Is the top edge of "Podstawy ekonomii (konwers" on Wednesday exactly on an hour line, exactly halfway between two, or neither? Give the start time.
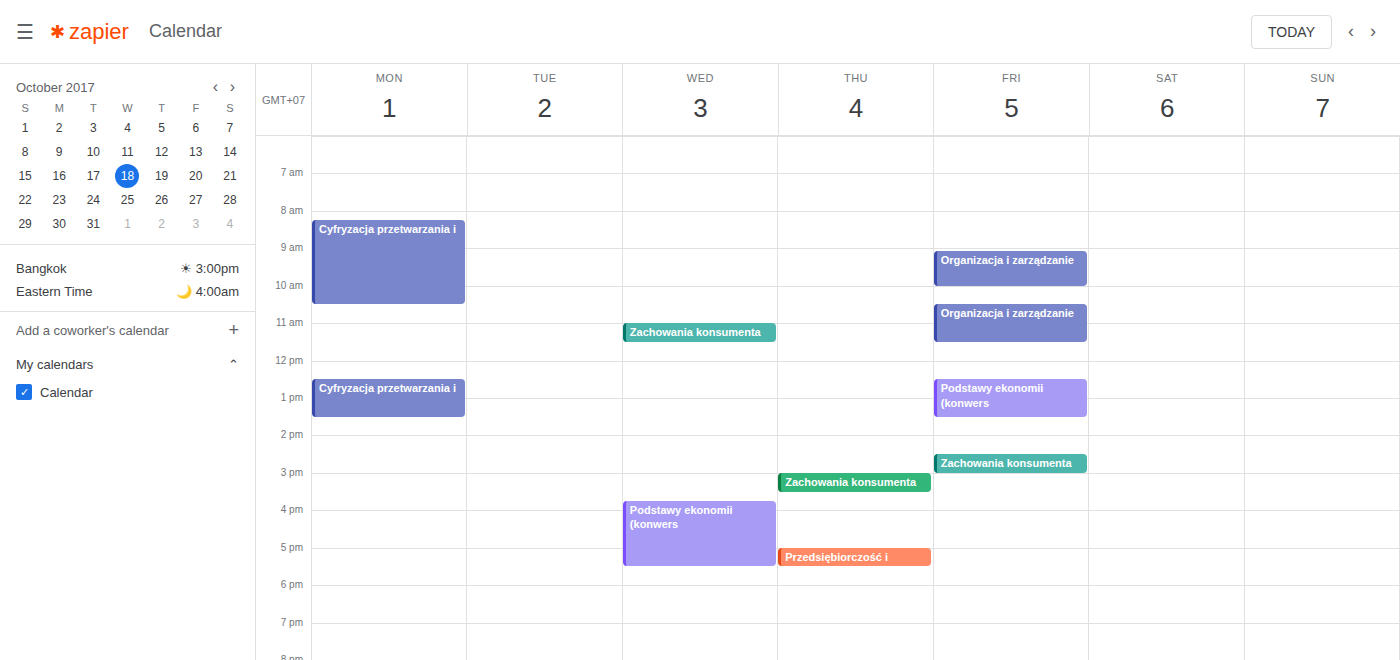
3:45 PM -- neither: three quarters of the way from the 3 PM line to the 4 PM line.